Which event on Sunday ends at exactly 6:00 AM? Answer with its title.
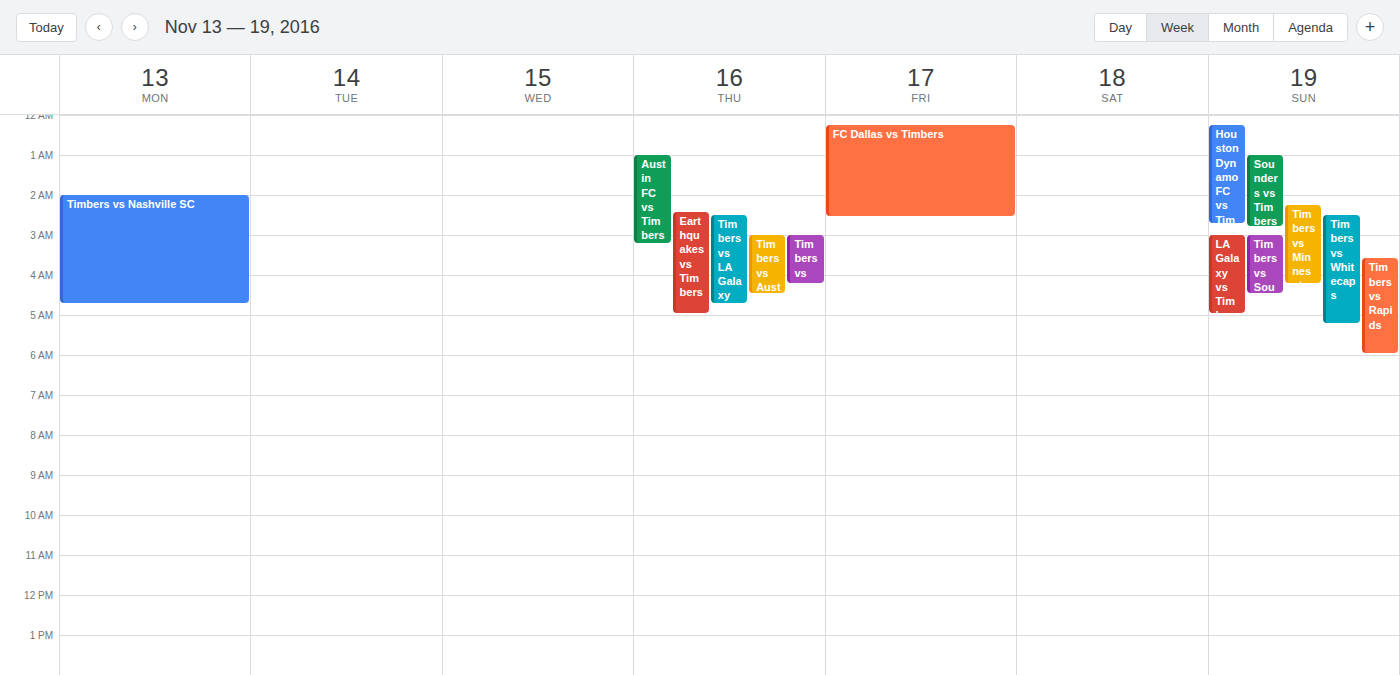
"Timbers vs Rapids"